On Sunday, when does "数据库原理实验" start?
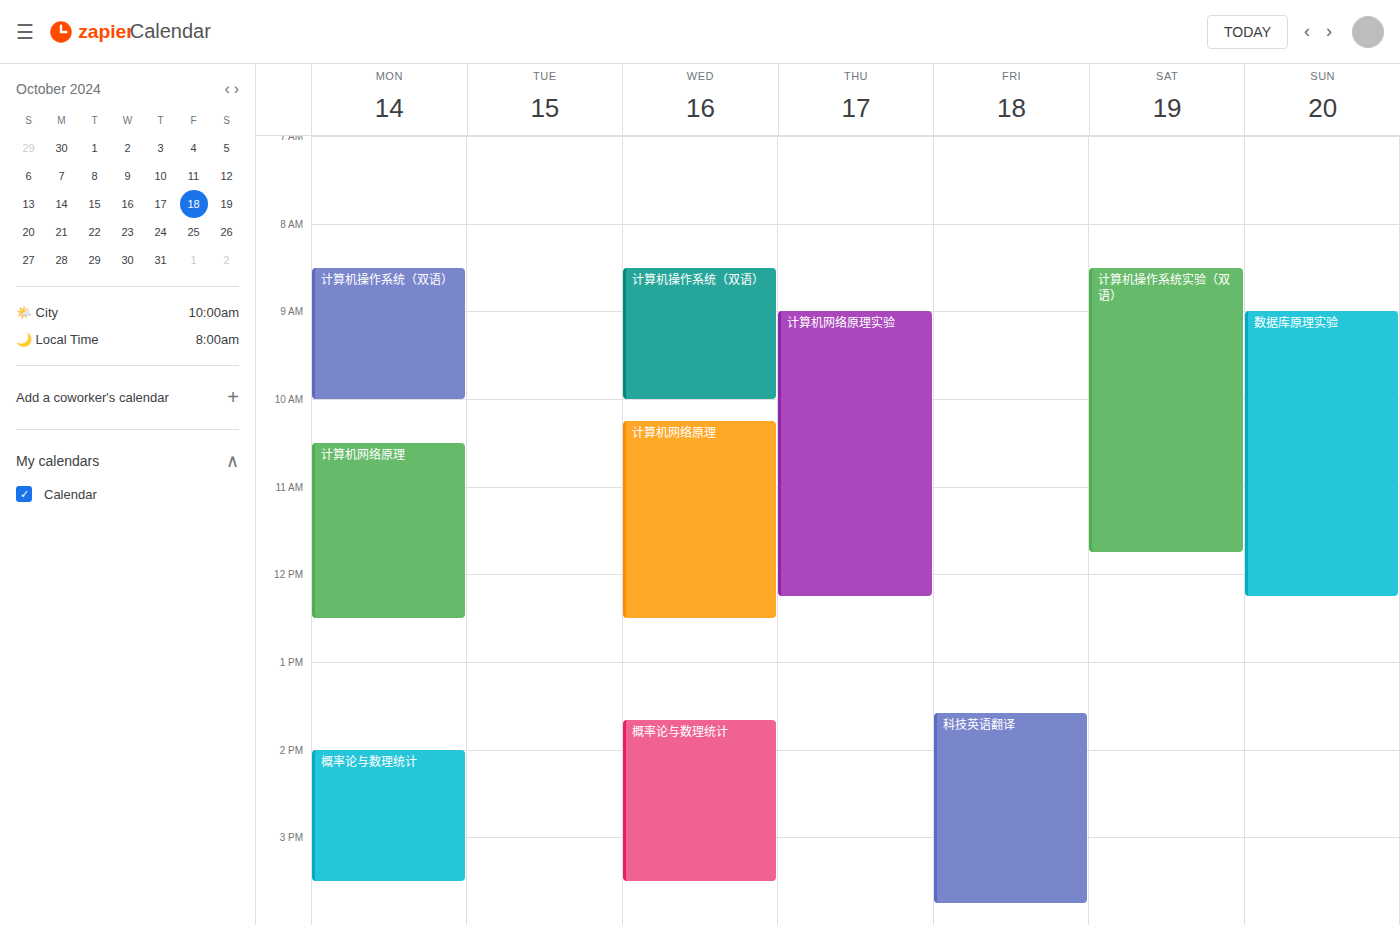
9:00 AM